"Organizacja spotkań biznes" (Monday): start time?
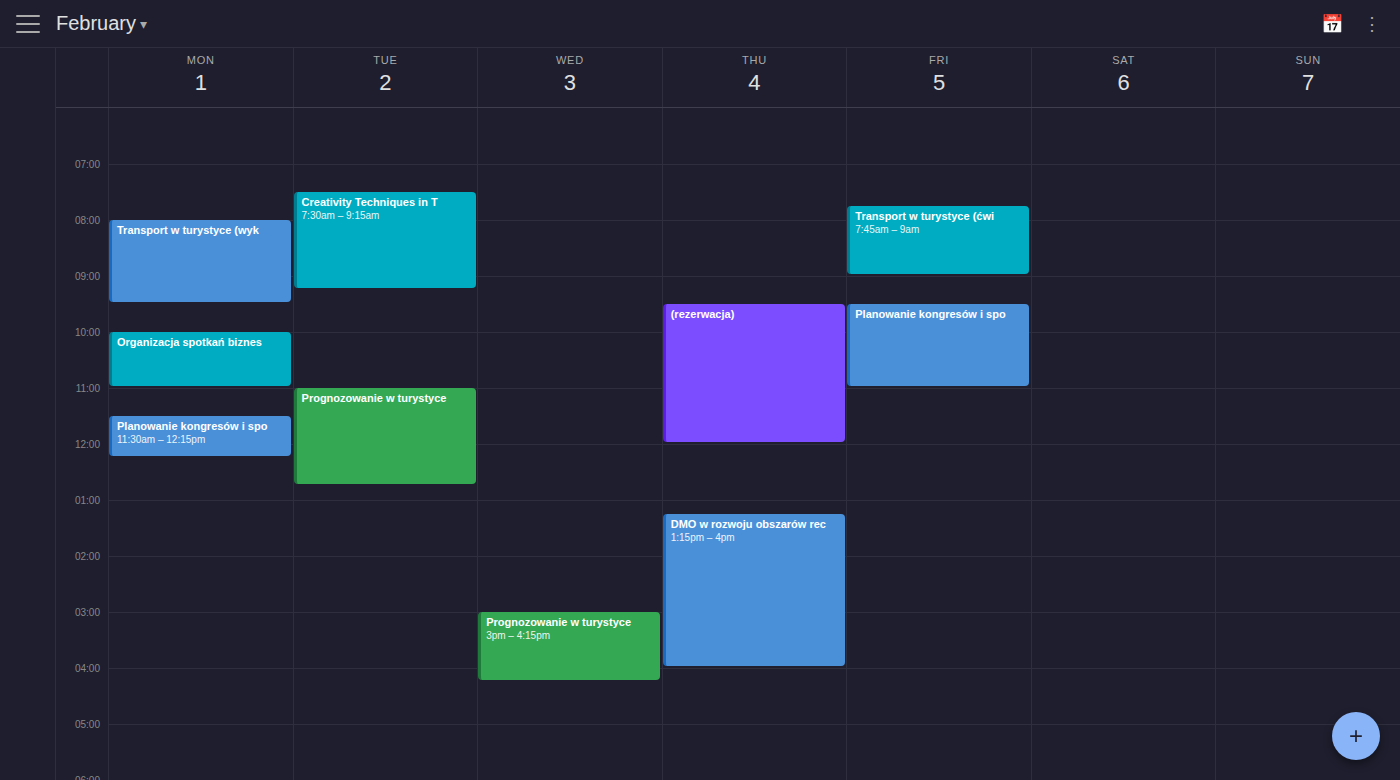
10:00 AM